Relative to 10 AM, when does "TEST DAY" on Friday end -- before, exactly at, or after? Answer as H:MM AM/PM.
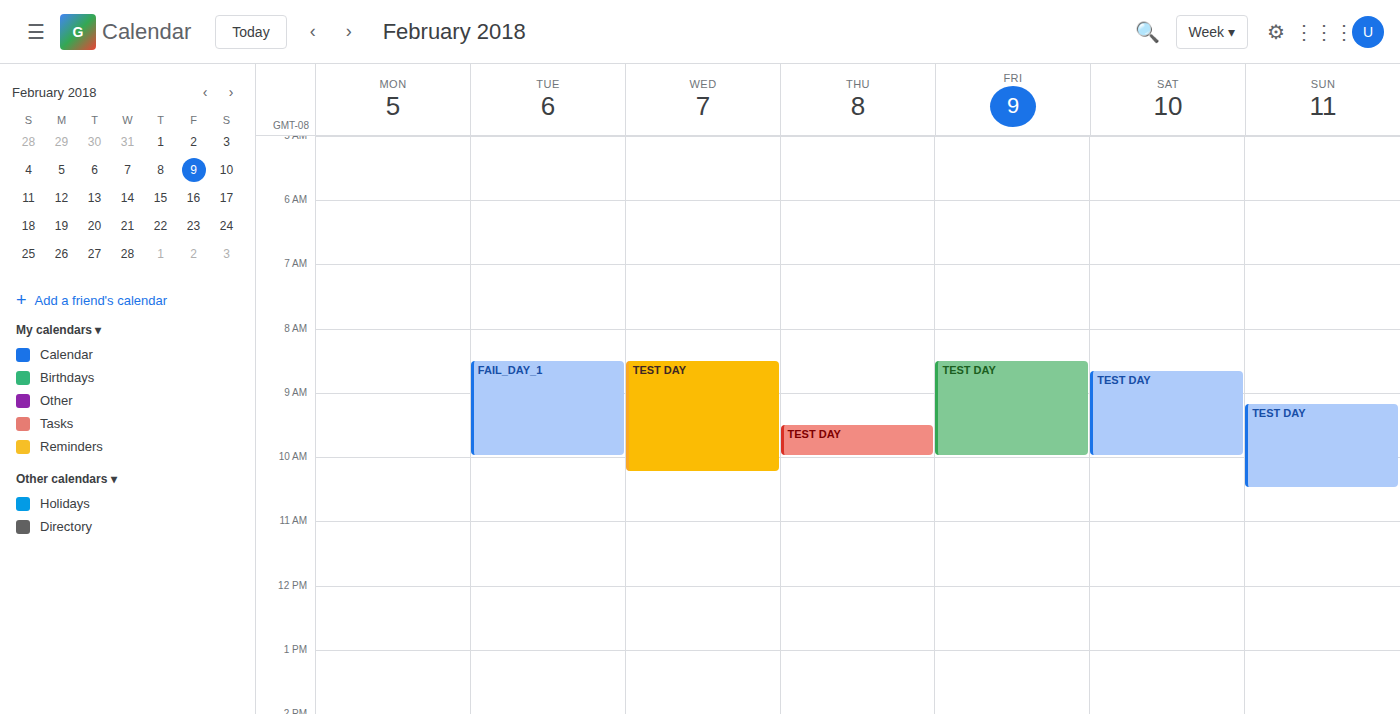
10:00 AM -- exactly at 10 AM, on the 10 AM line.